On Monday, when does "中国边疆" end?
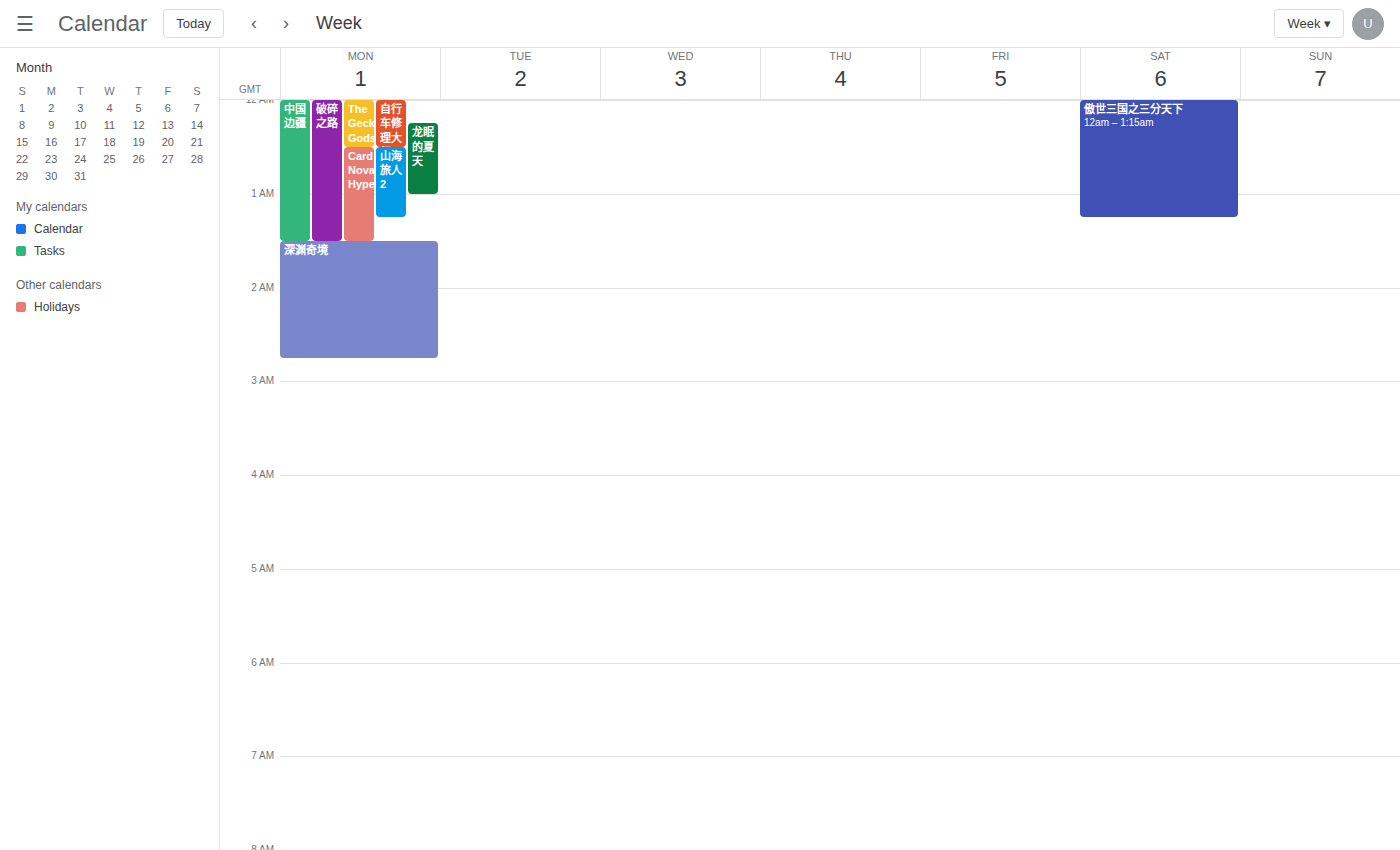
1:30 AM